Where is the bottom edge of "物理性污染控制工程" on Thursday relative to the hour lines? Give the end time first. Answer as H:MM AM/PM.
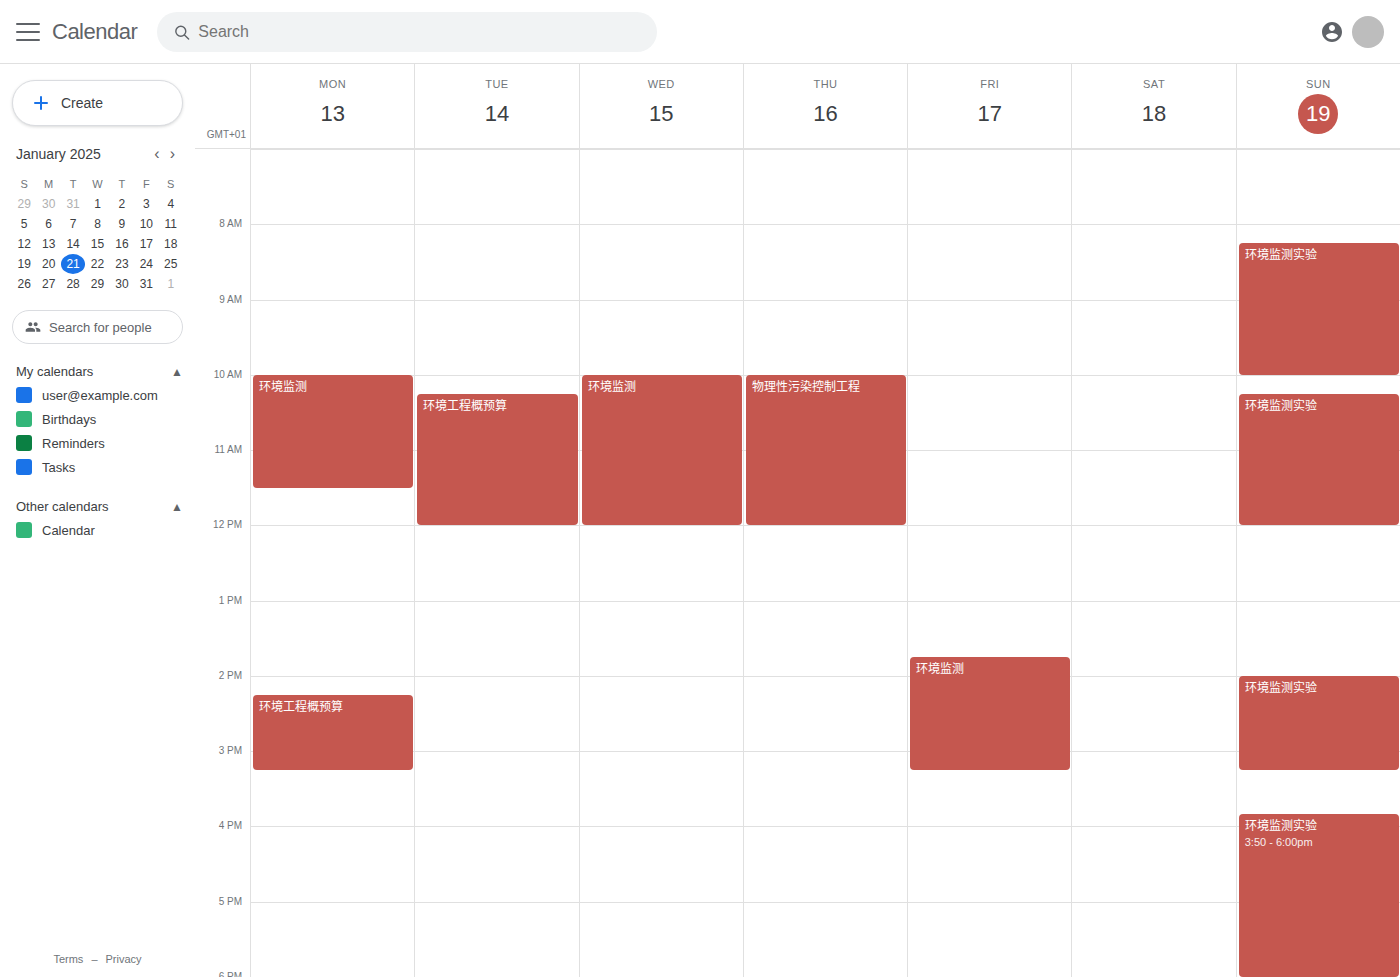
12:00 PM -- exactly on the 12 PM line.